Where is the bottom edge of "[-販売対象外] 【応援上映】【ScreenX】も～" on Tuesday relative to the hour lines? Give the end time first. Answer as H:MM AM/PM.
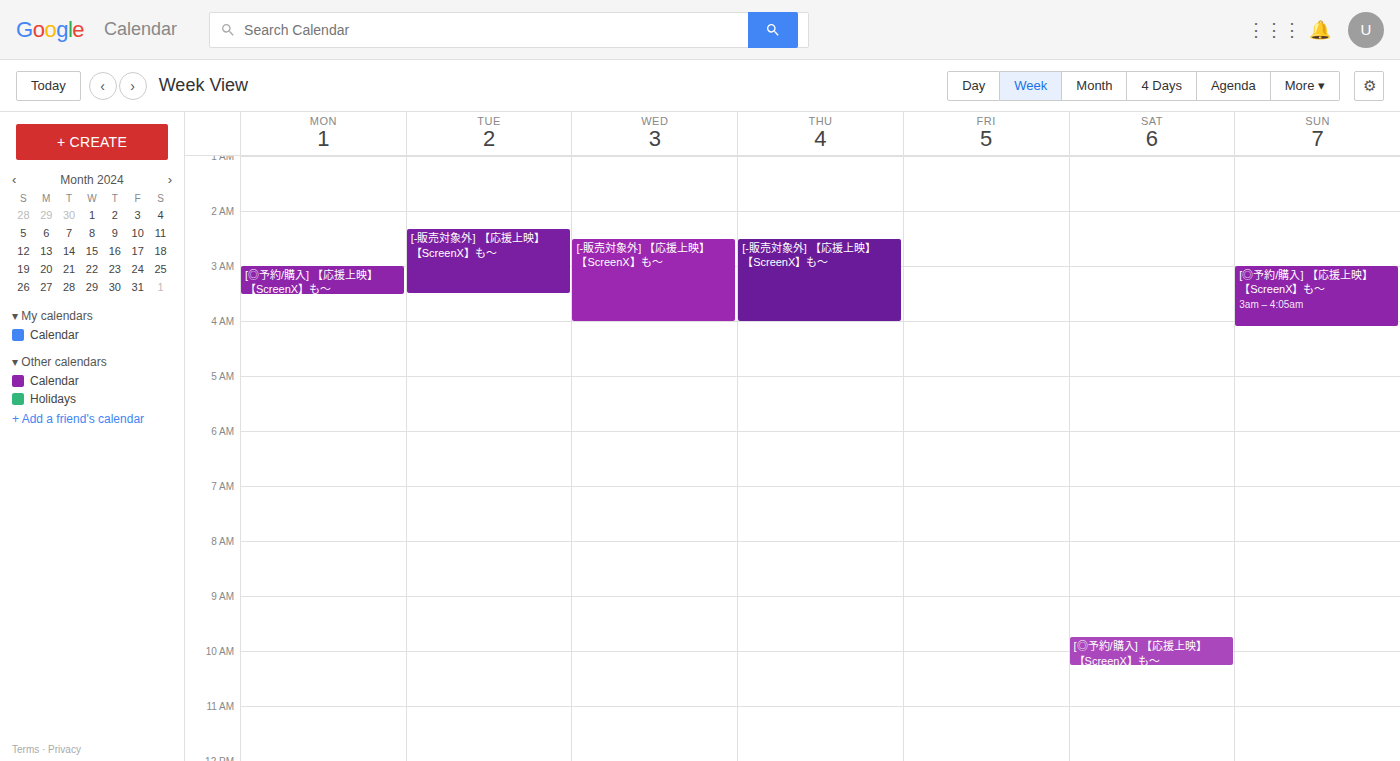
3:30 AM -- halfway between the 3 AM and 4 AM lines.